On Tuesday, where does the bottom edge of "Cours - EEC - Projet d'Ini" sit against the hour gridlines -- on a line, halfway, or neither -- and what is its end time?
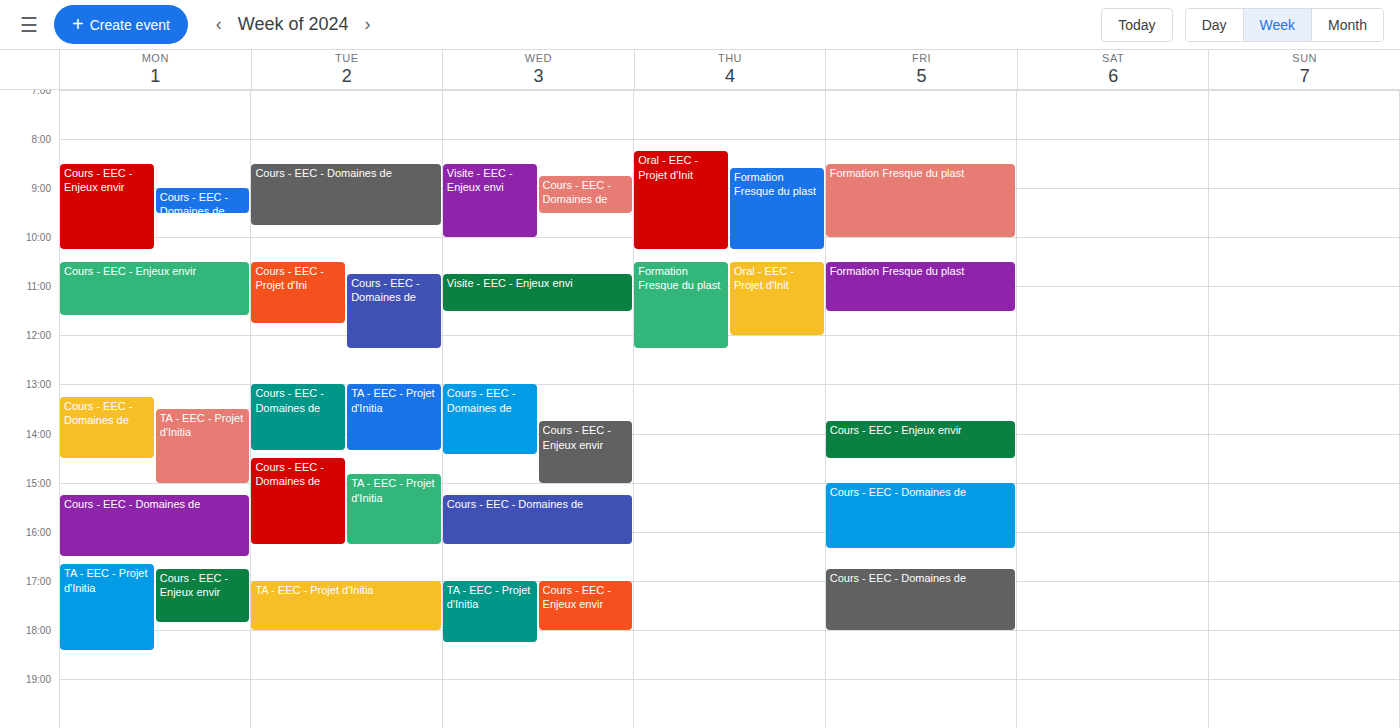
11:45 AM -- neither: three quarters of the way from the 11 AM line to the 12 PM line.